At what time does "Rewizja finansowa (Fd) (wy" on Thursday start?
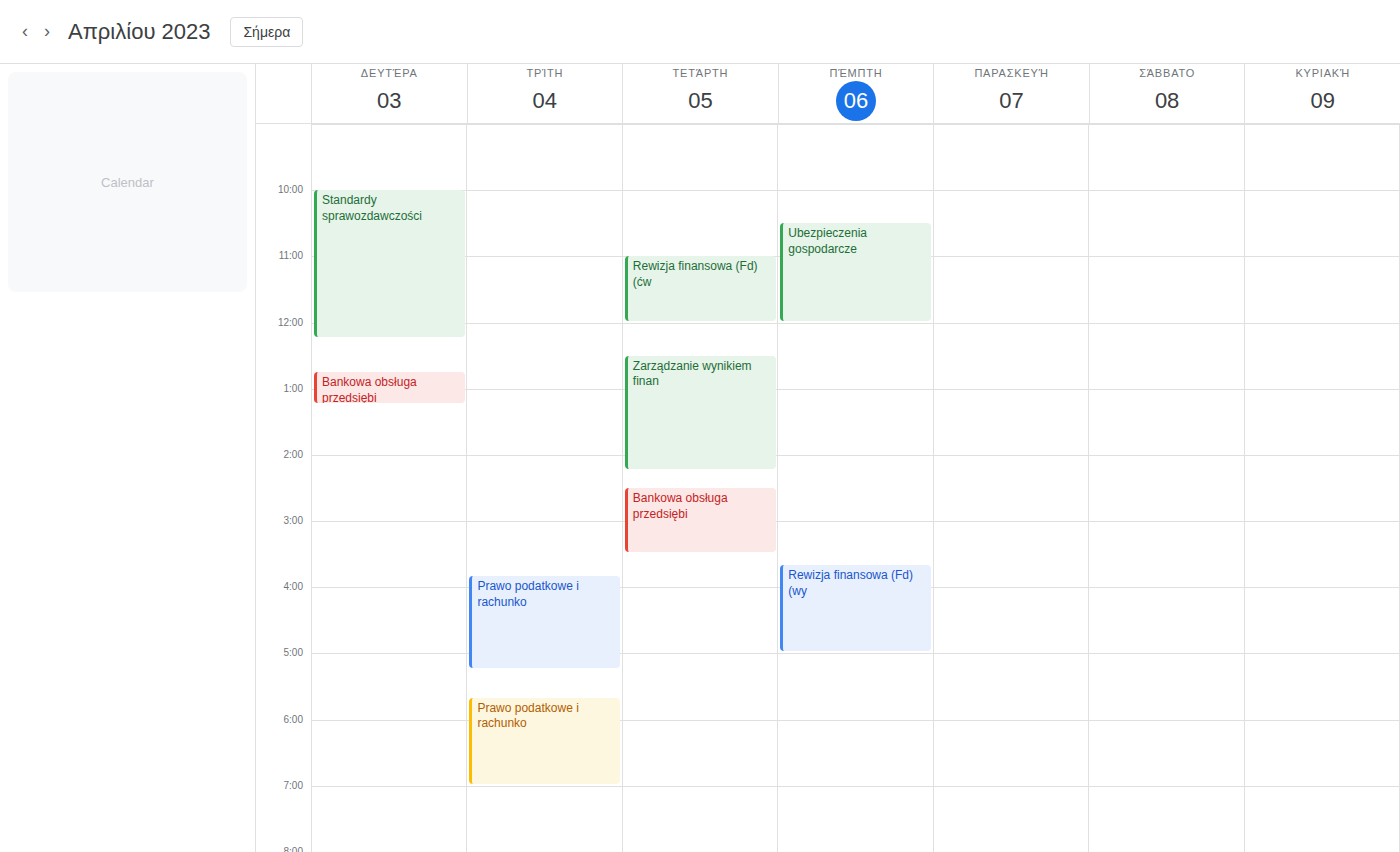
15:40